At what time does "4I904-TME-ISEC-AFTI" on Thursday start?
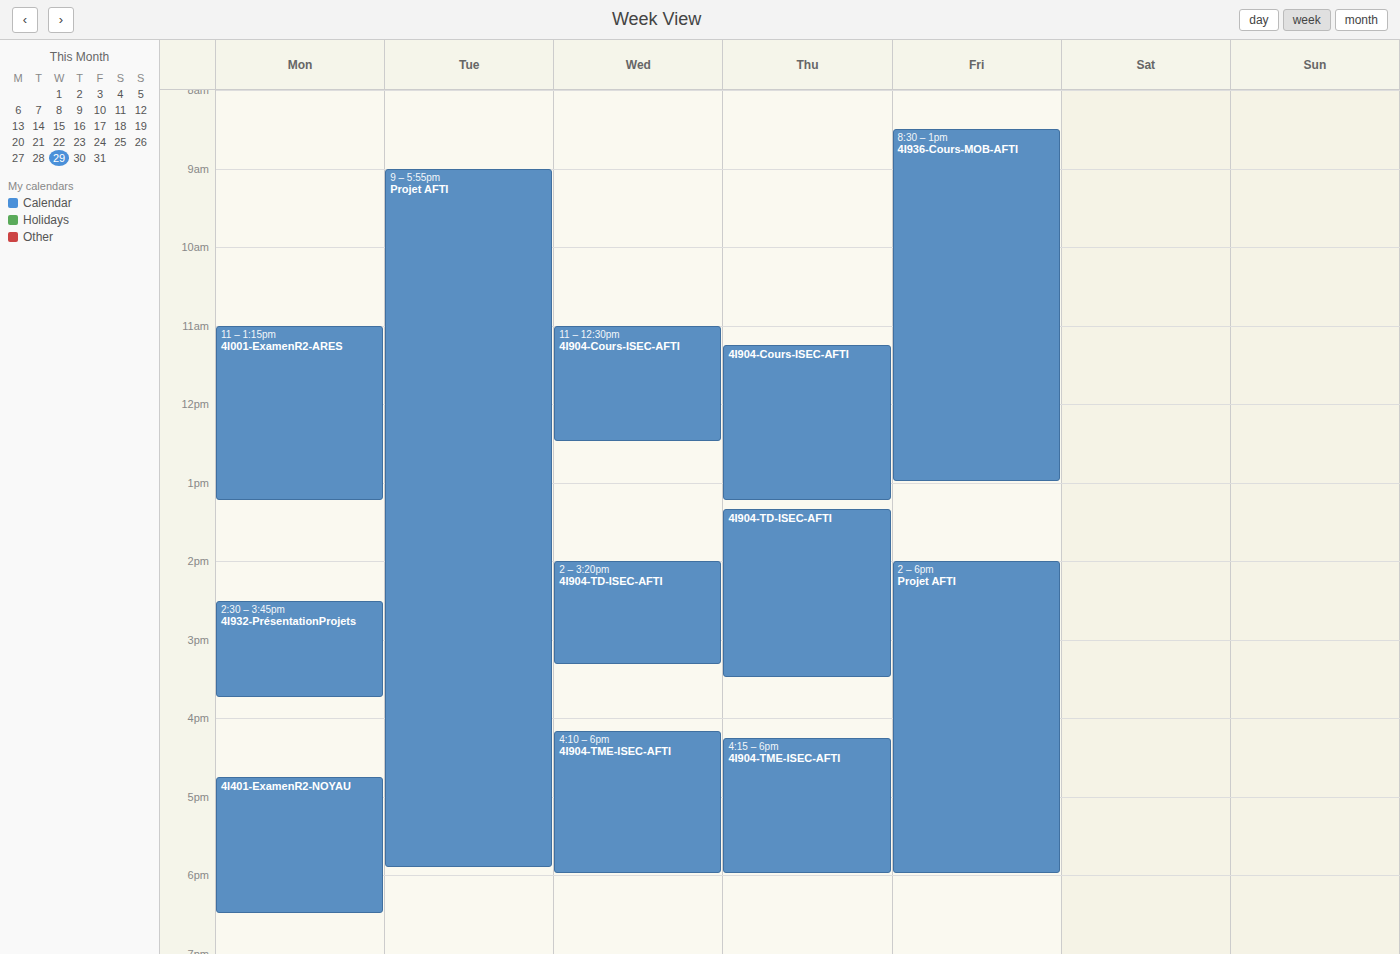
4:15 PM